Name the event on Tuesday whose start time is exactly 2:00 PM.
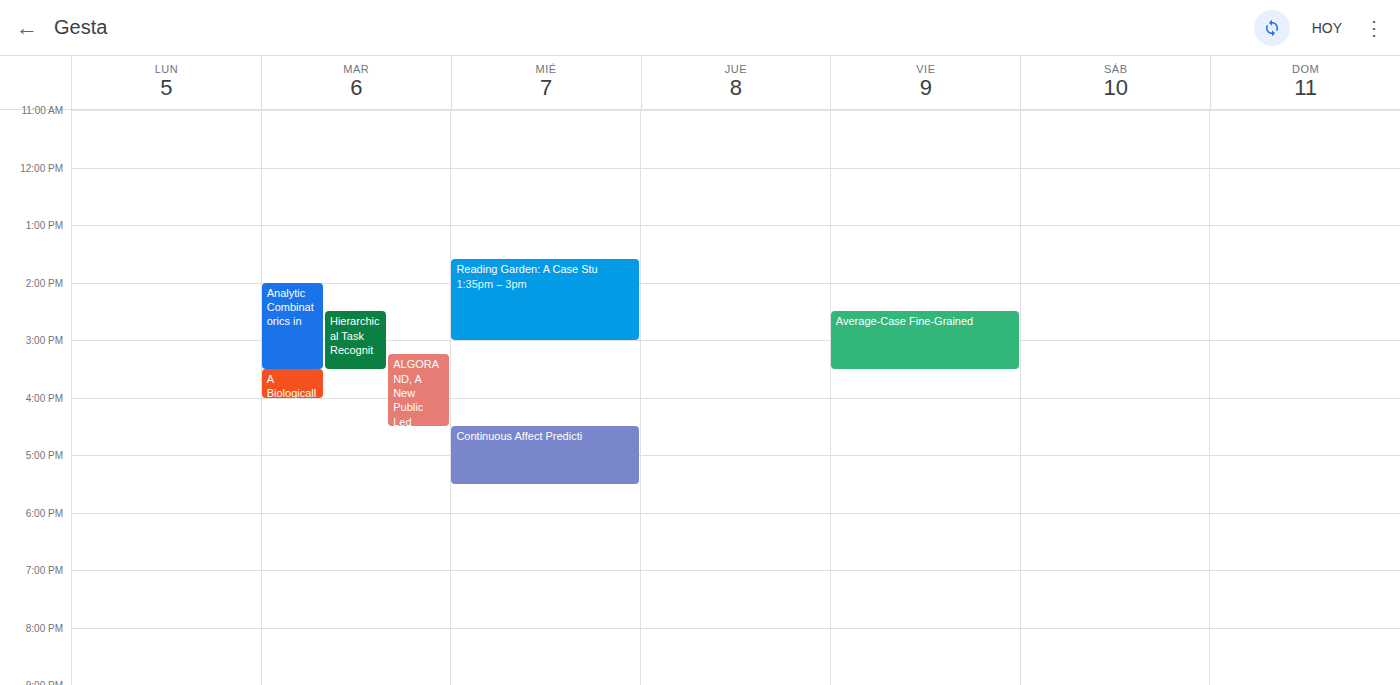
"Analytic Combinatorics in"